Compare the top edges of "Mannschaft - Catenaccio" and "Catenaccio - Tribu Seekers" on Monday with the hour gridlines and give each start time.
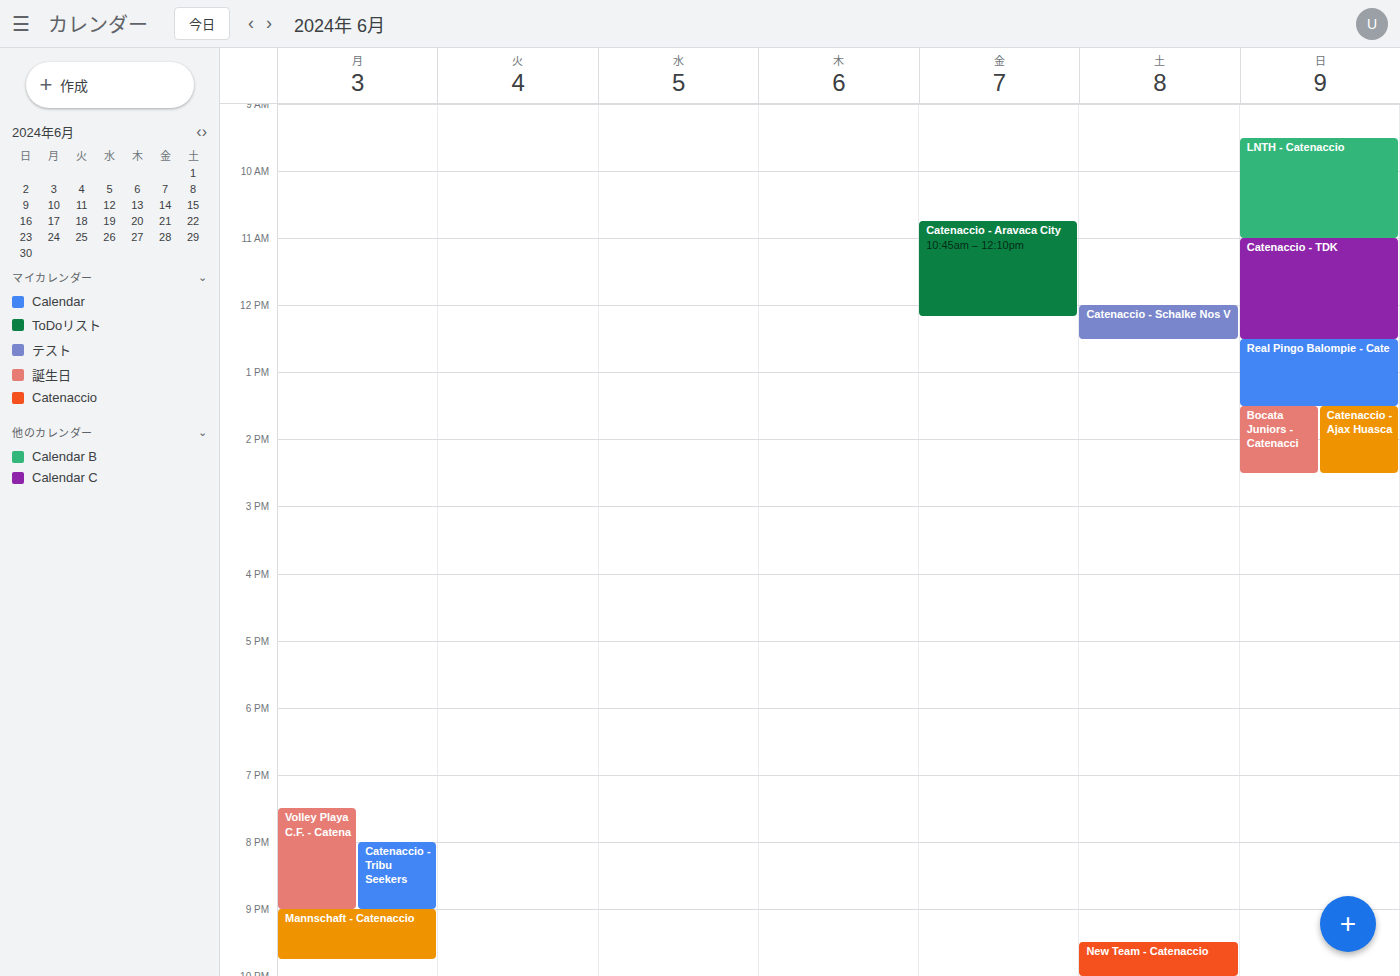
"Mannschaft - Catenaccio": 9:00 PM, exactly on the 9 PM line. "Catenaccio - Tribu Seekers": 8:00 PM, exactly on the 8 PM line.